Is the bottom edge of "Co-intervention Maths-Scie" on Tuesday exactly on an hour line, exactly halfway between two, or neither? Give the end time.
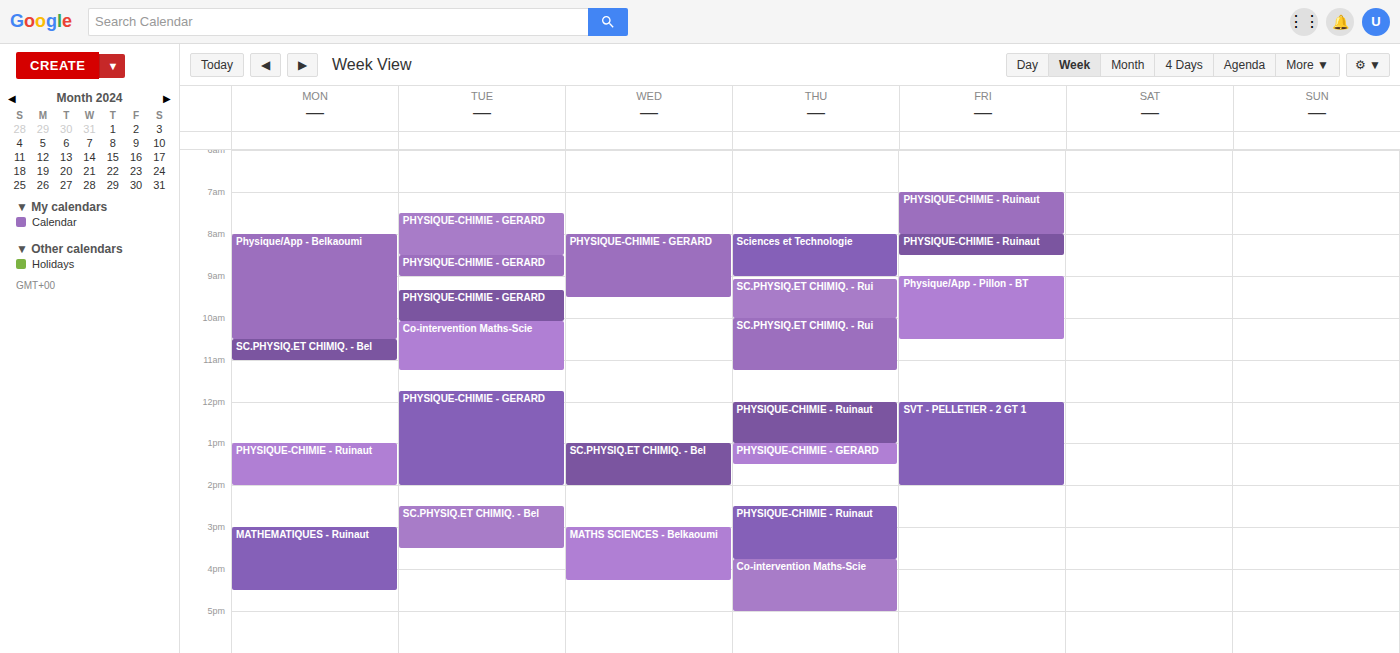
11:15 AM -- neither: a quarter of the way from the 11 AM line to the 12 PM line.